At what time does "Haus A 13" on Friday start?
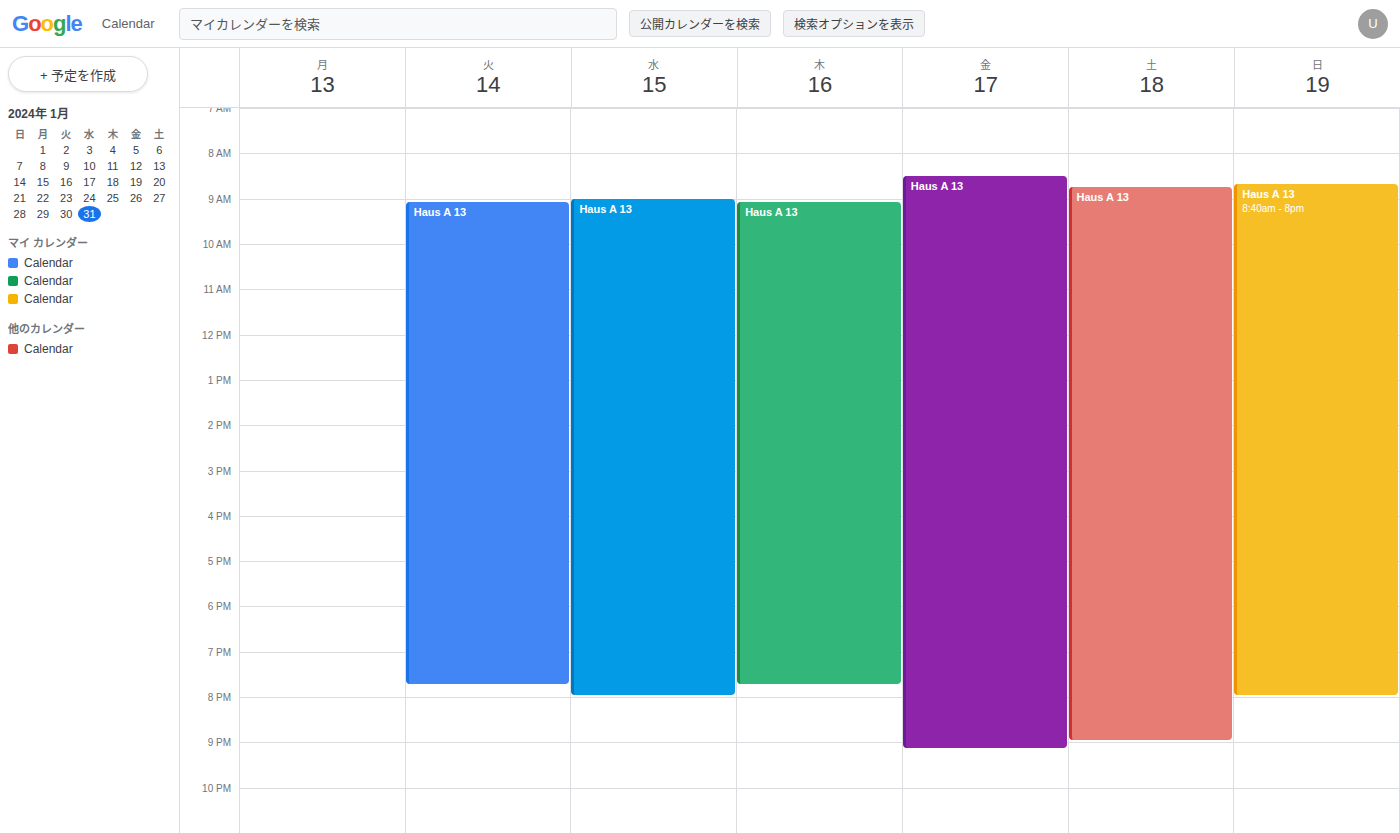
8:30 AM